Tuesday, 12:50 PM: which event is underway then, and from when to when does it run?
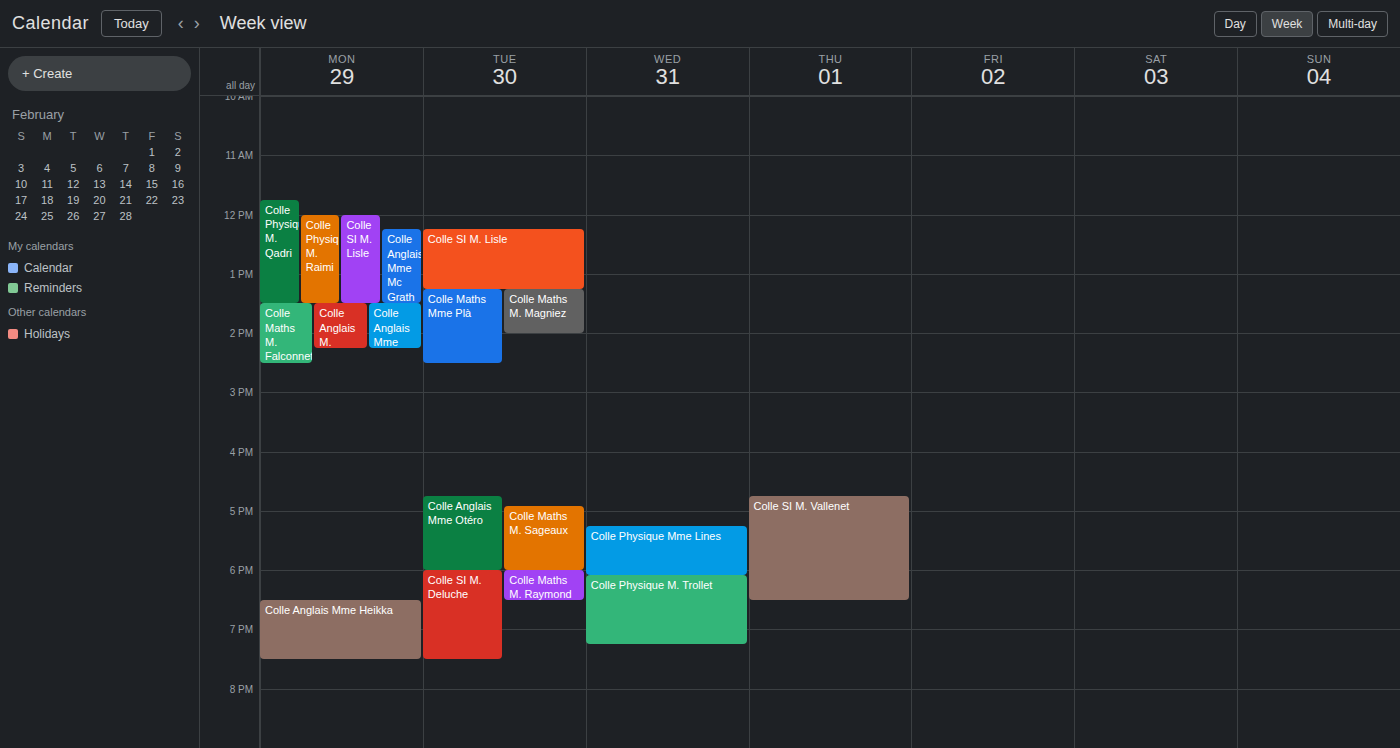
"Colle SI M. Lisle", 12:15 PM to 1:15 PM